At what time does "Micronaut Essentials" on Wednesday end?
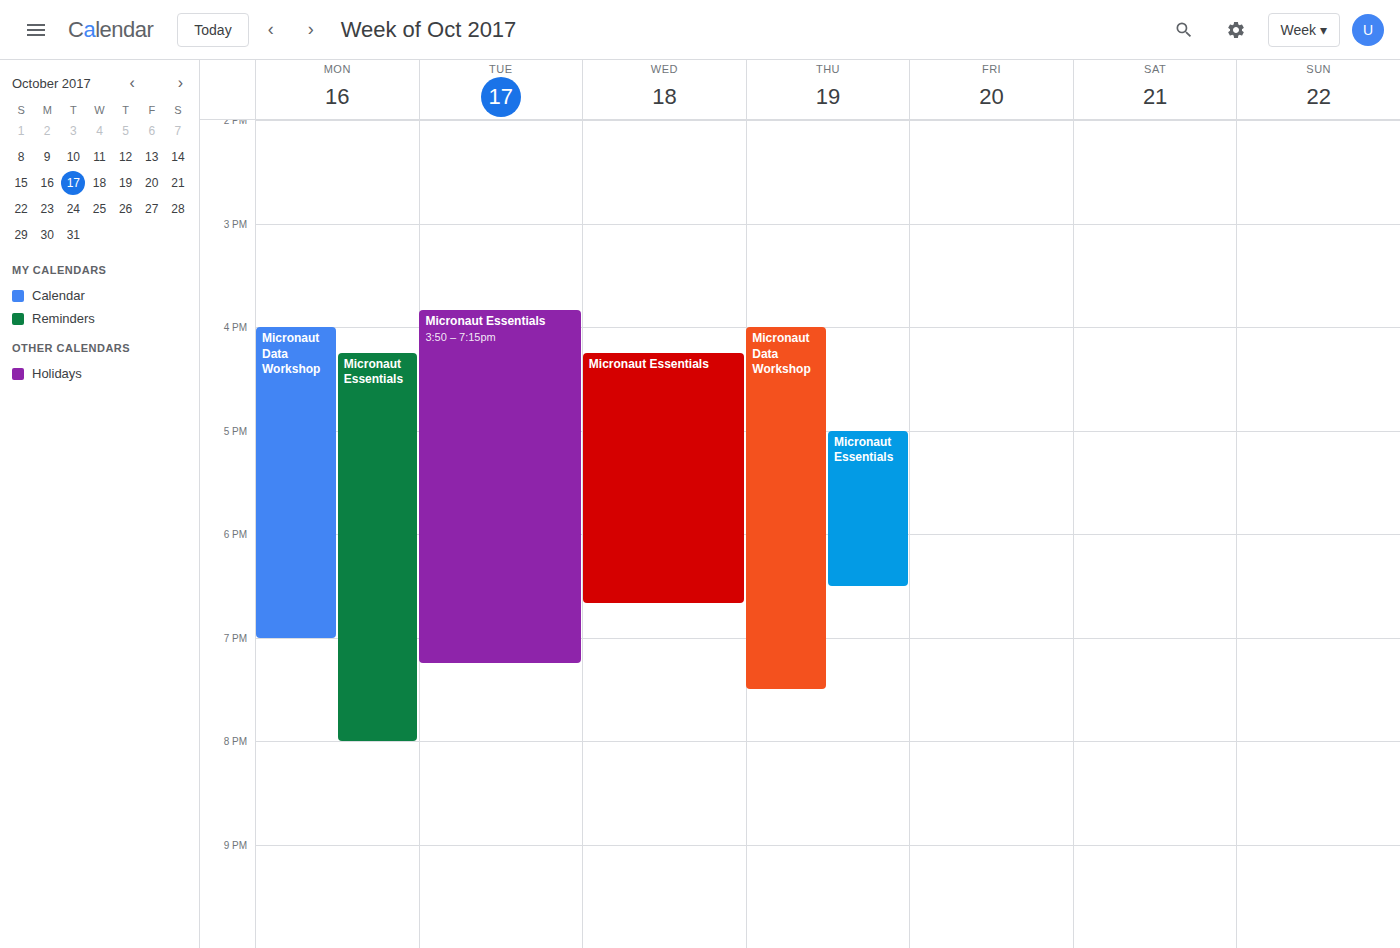
6:40 PM